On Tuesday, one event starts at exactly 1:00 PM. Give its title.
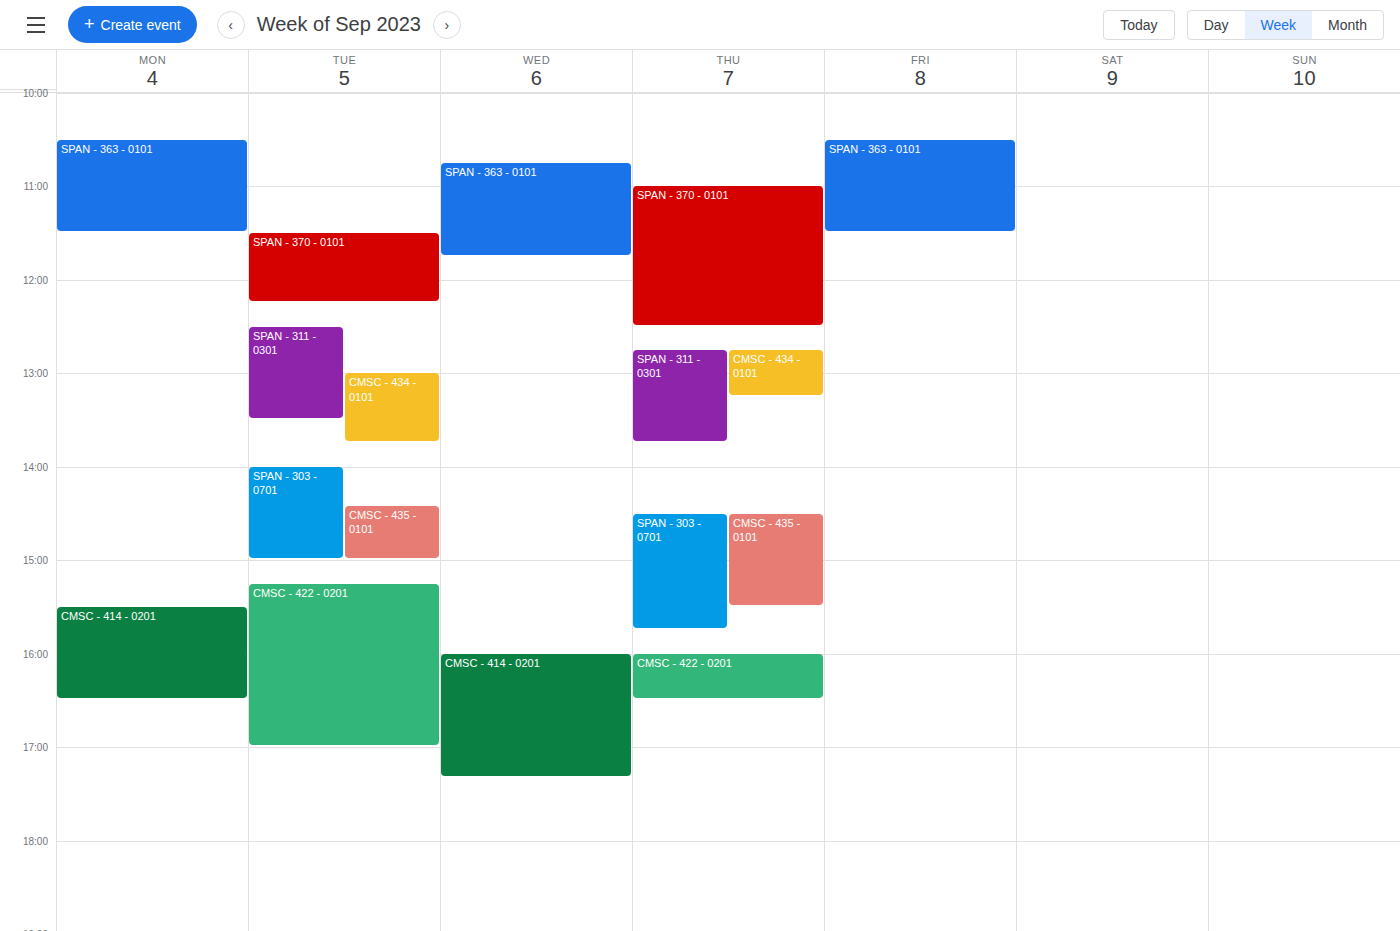
"CMSC - 434 - 0101"